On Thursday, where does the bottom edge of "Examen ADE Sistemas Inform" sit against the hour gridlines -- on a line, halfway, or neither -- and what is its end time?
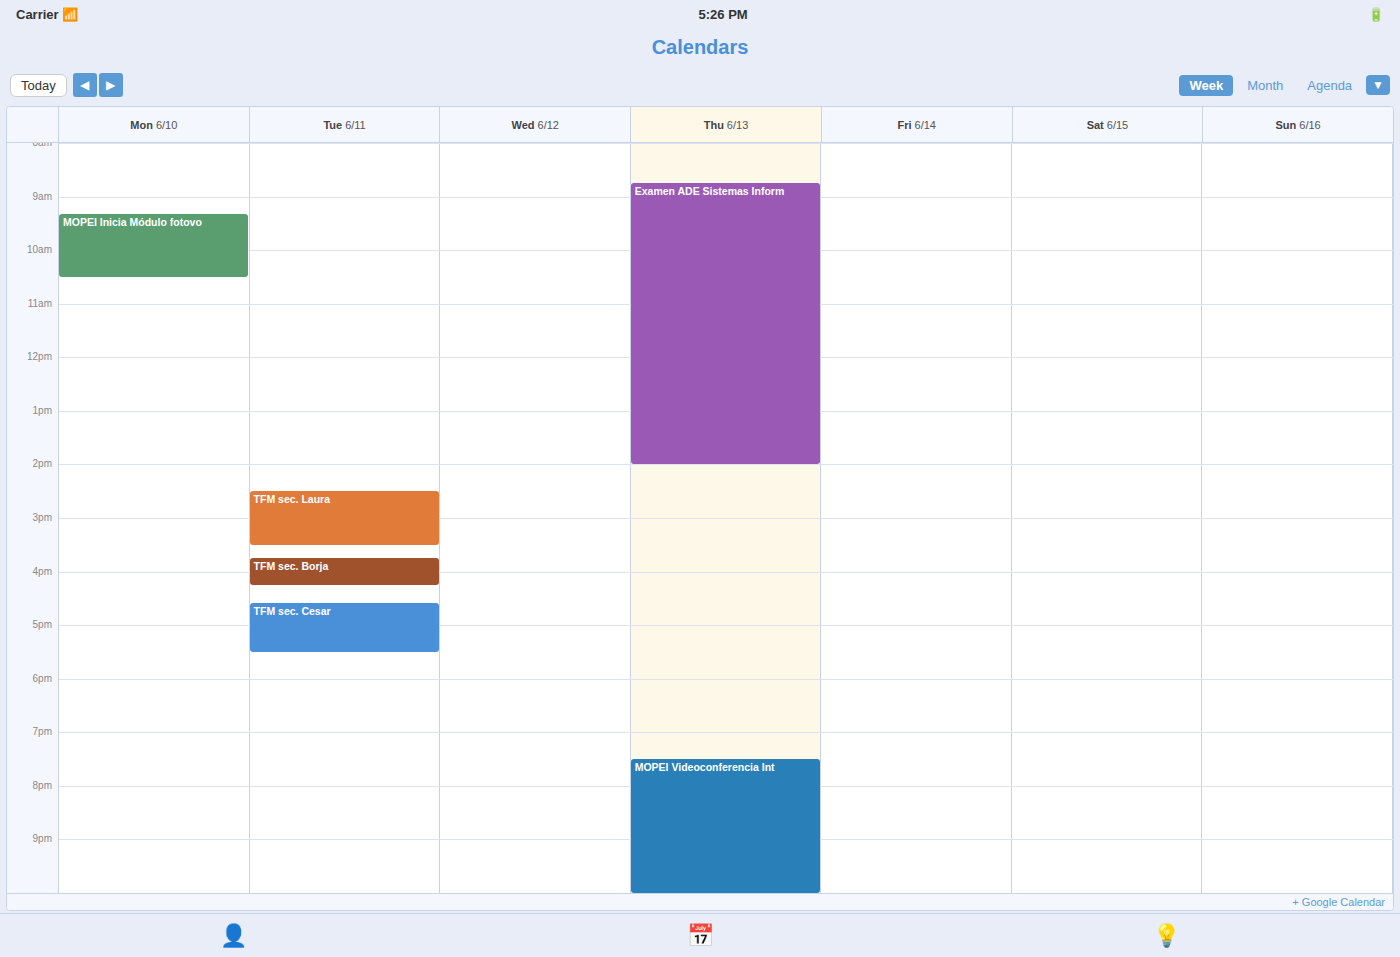
2:00 PM -- exactly on the 2 PM line.